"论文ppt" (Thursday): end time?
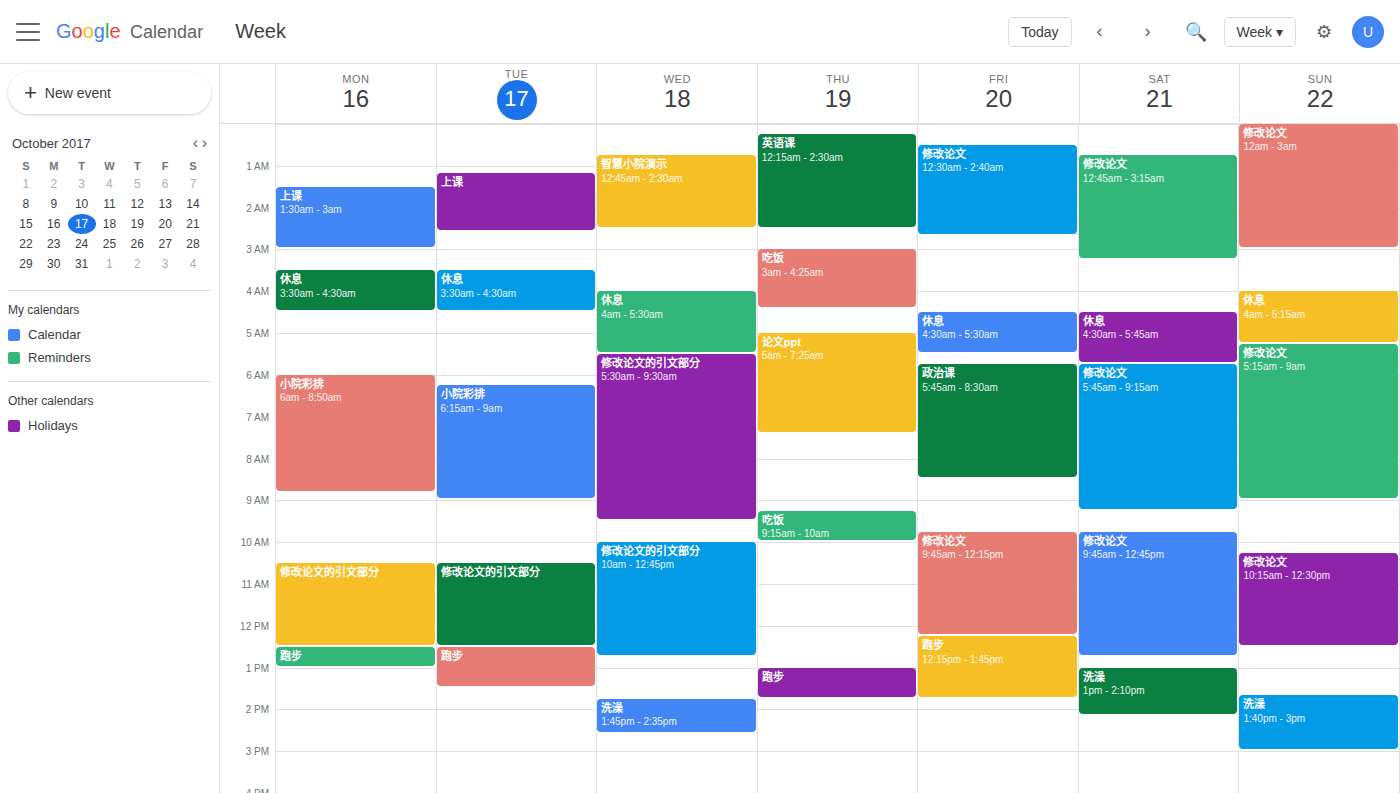
07:25